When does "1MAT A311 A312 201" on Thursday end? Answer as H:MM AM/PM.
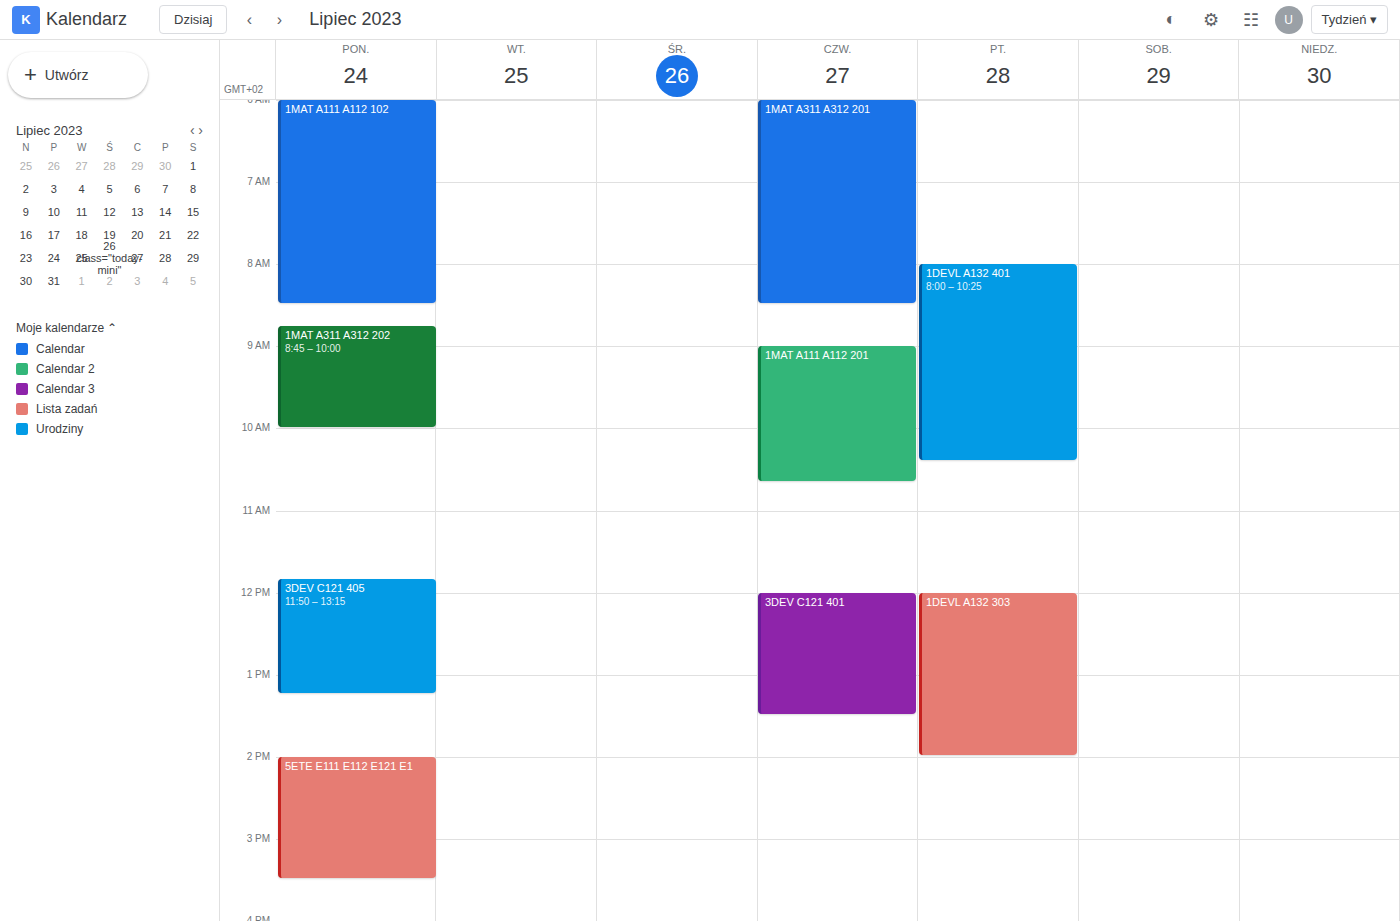
8:30 AM